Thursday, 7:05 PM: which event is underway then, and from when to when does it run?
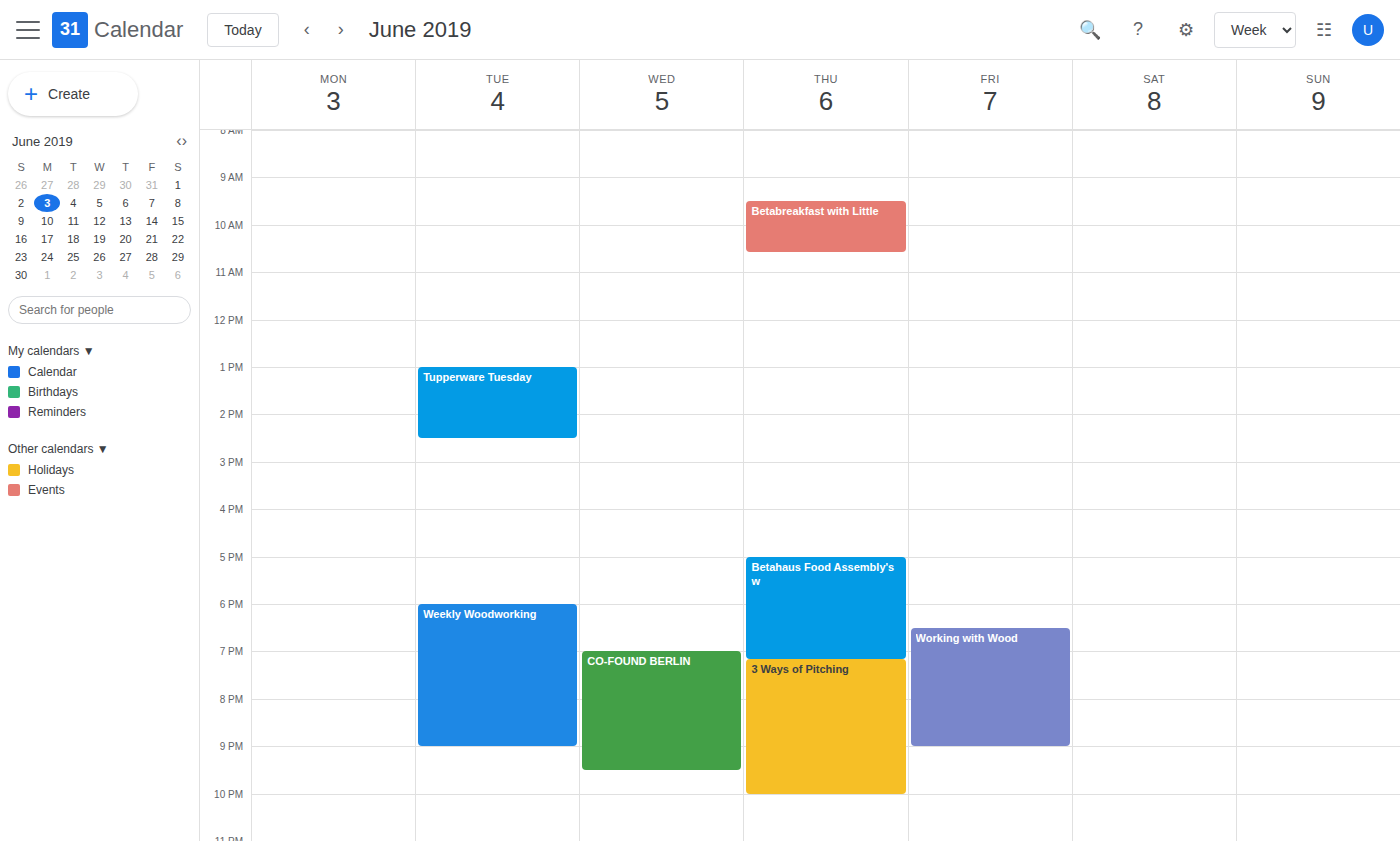
"Betahaus Food Assembly's w", 5:00 PM to 7:10 PM